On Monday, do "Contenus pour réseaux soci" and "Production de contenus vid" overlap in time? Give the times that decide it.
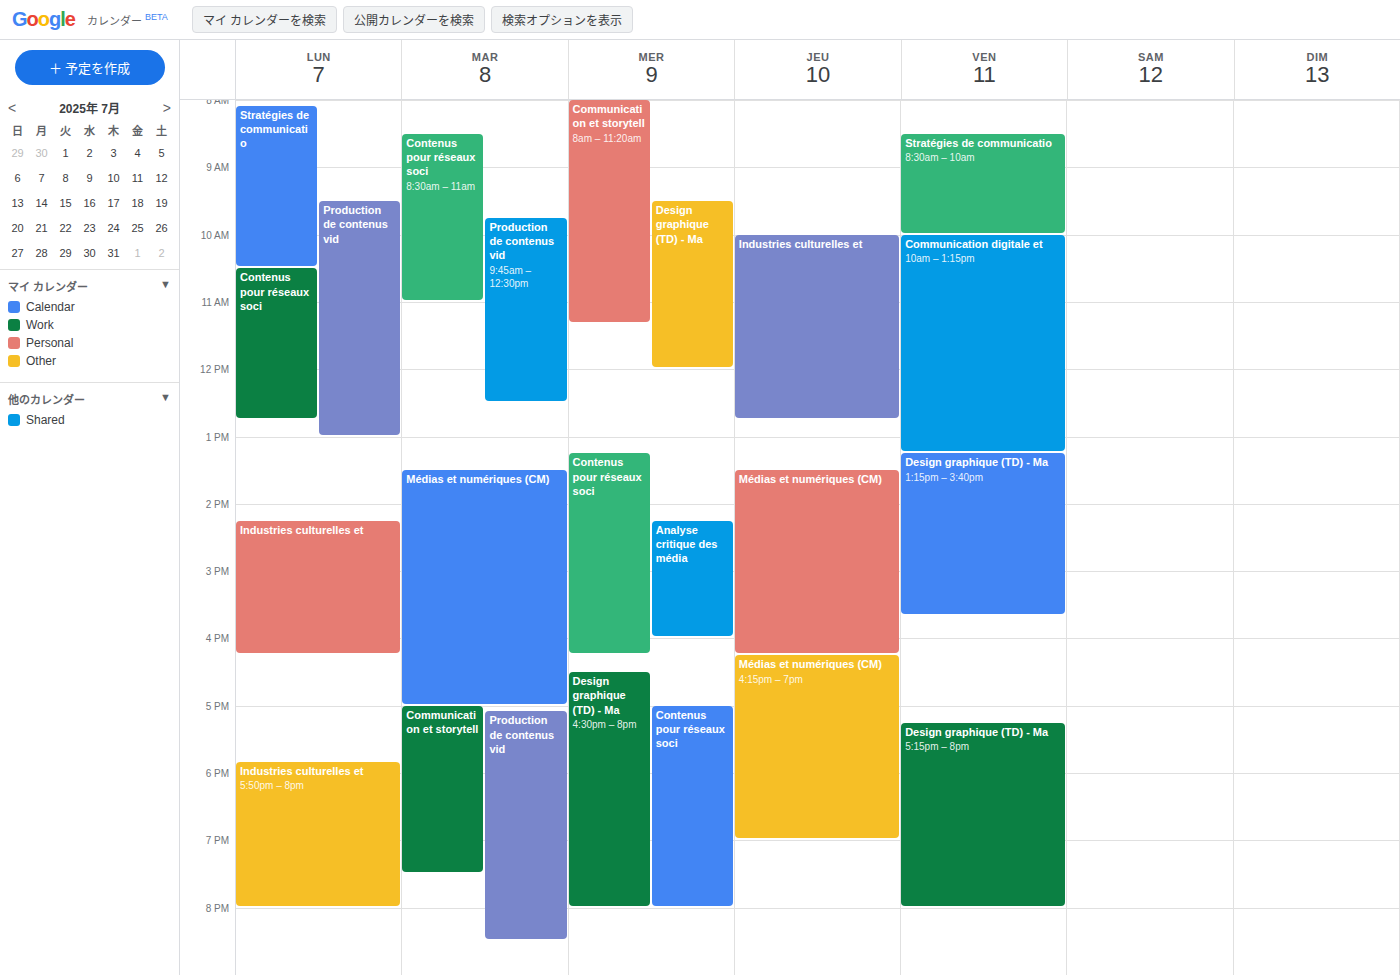
"Contenus pour réseaux soci" runs 10:30 AM to 12:45 PM, inside "Production de contenus vid" -- they overlap.